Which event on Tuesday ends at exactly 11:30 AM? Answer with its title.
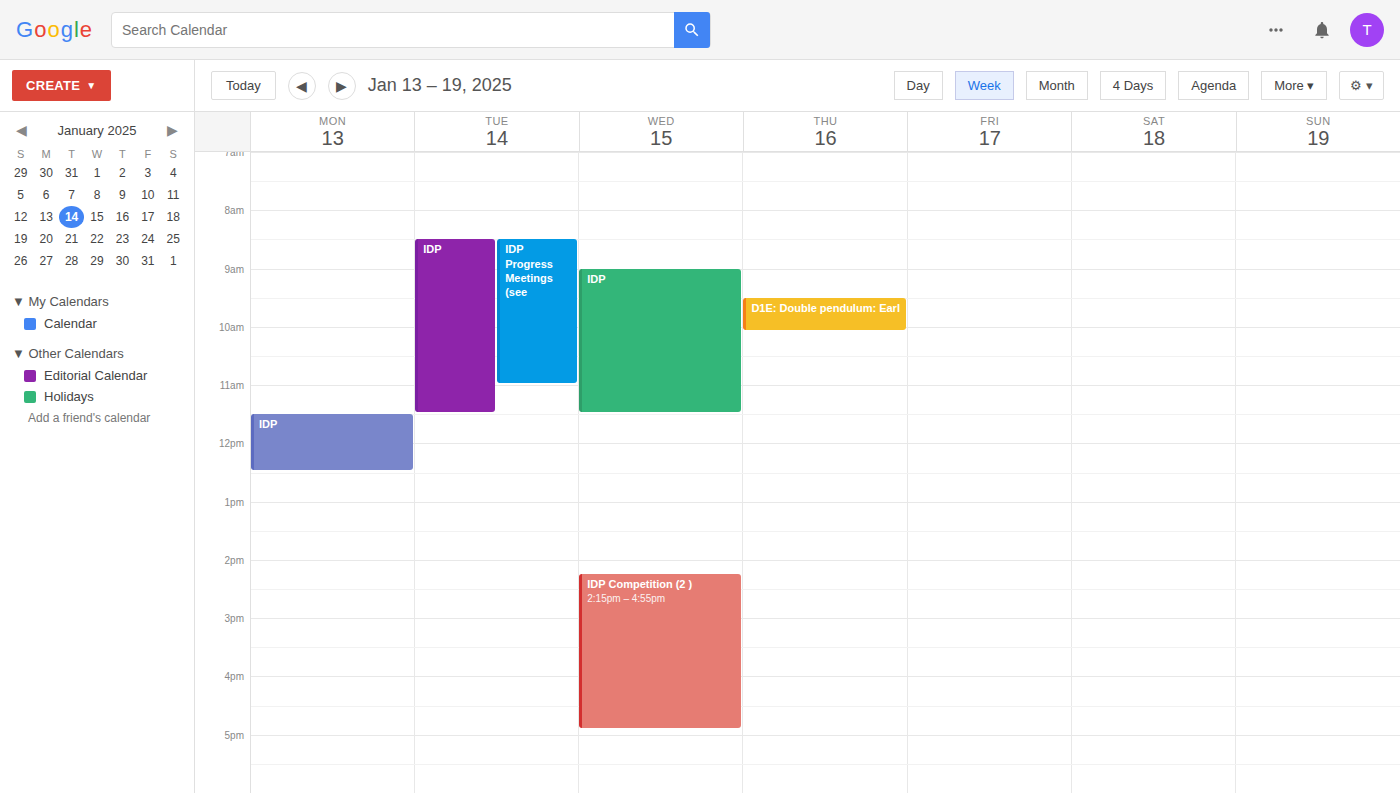
"IDP"